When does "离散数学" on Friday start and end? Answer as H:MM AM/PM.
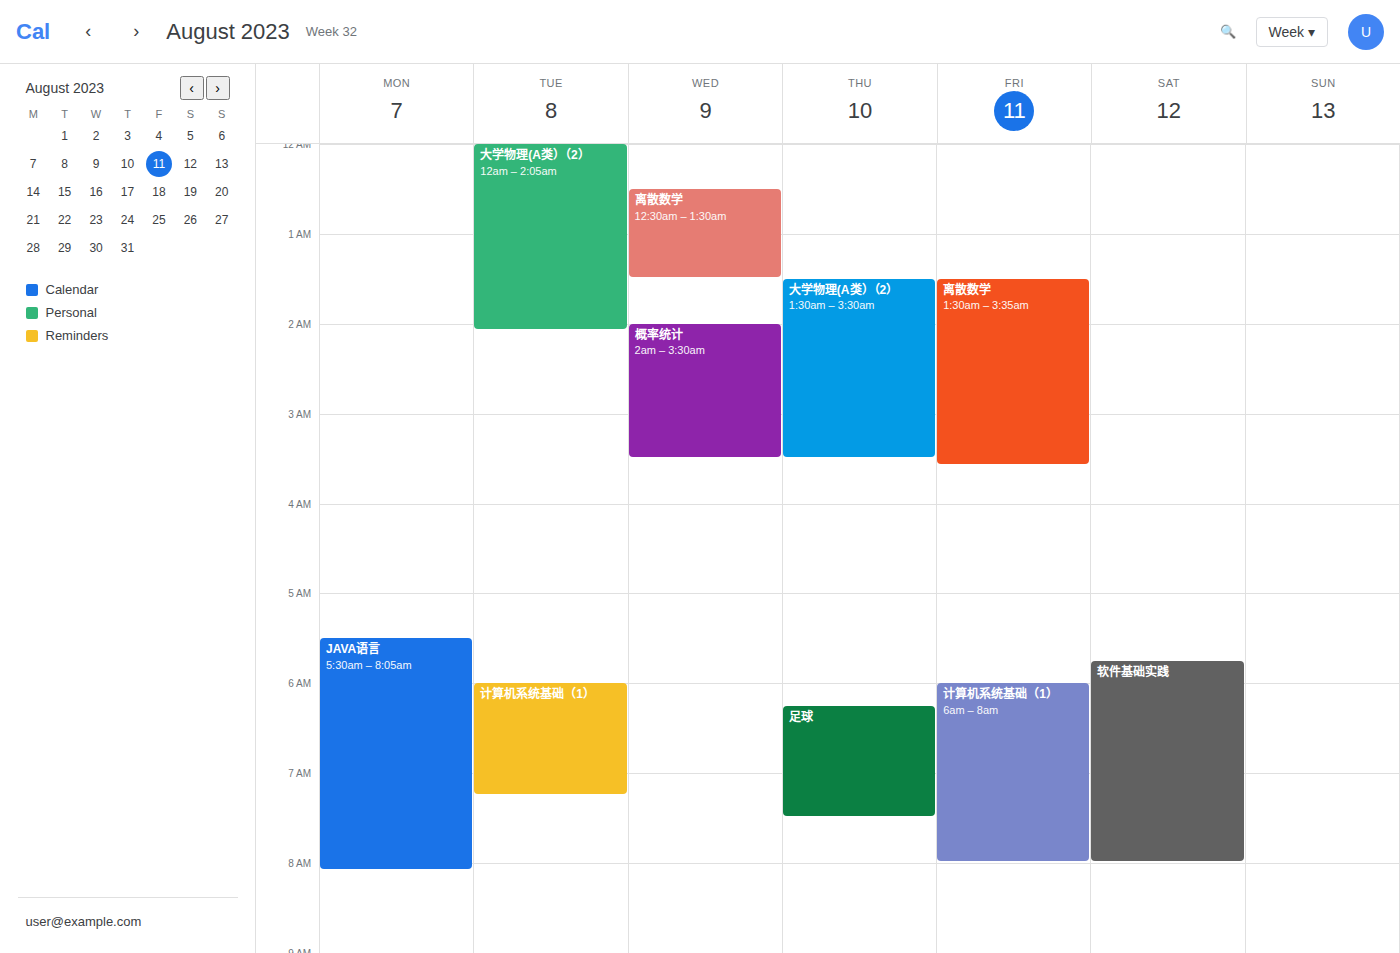
1:30 AM to 3:35 AM